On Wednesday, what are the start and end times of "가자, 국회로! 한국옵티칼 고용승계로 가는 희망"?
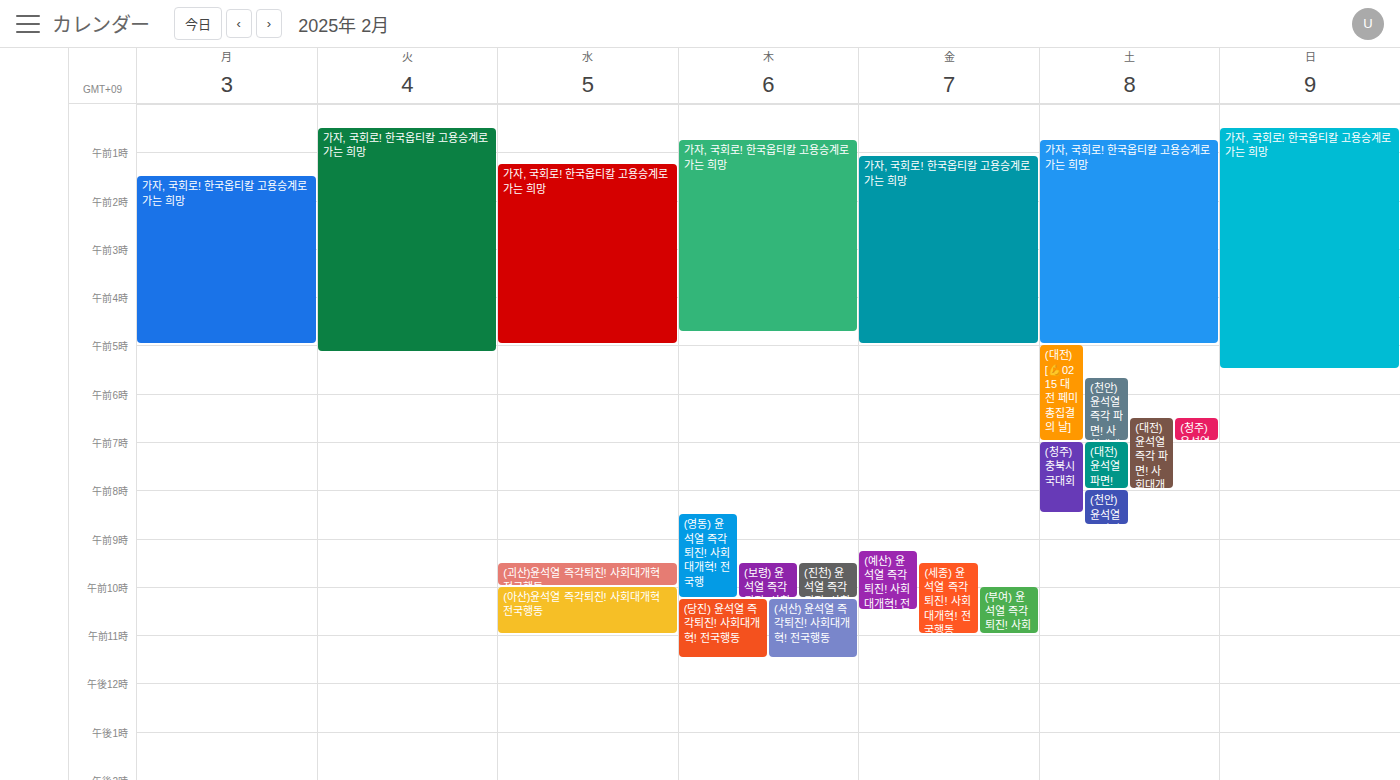
1:15 AM to 5:00 AM